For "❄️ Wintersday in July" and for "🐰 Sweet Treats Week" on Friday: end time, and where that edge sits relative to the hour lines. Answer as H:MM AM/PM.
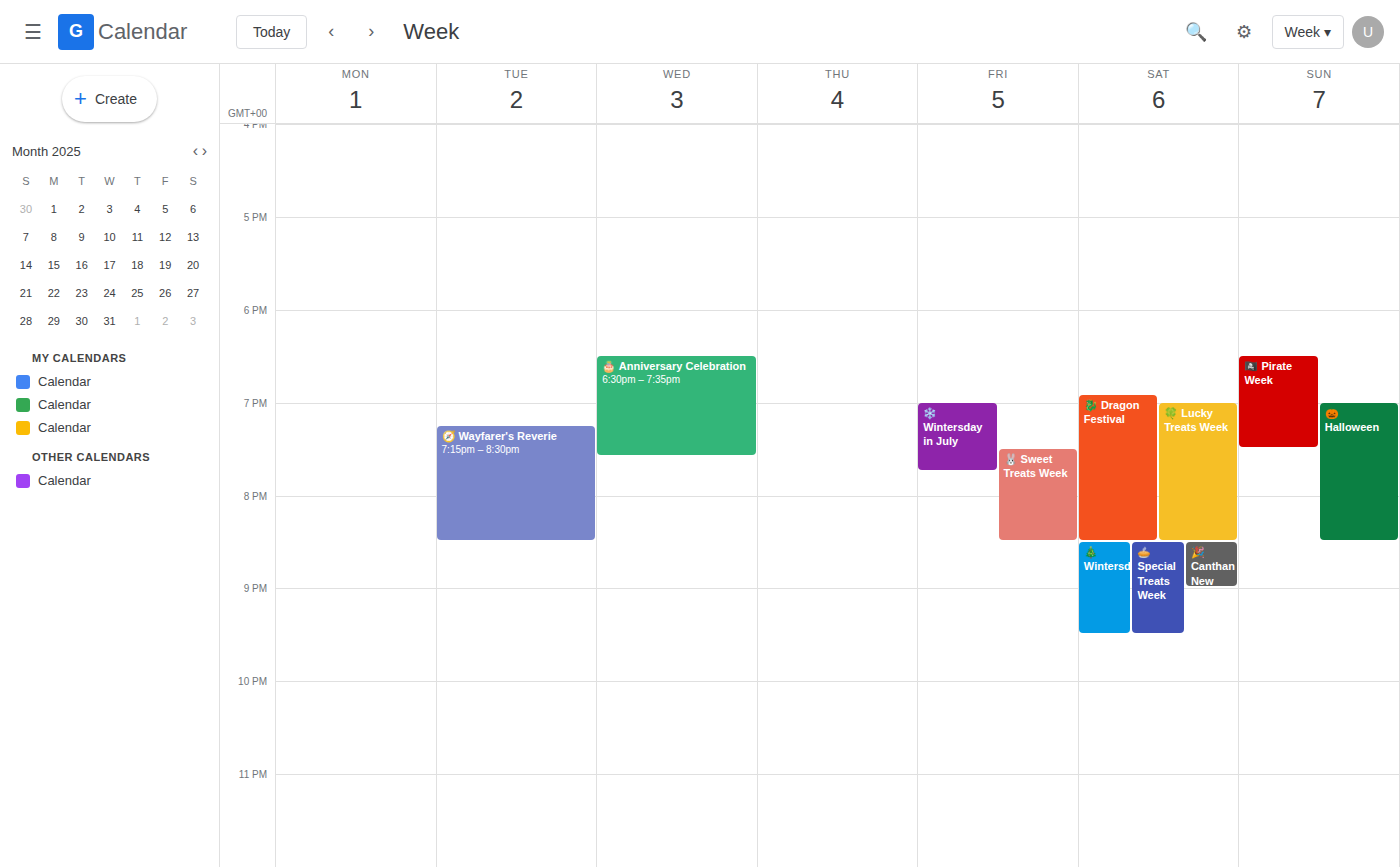
"❄️ Wintersday in July": 7:45 PM, neither: three quarters of the way from the 7 PM line to the 8 PM line. "🐰 Sweet Treats Week": 8:30 PM, halfway between the 8 PM and 9 PM lines.